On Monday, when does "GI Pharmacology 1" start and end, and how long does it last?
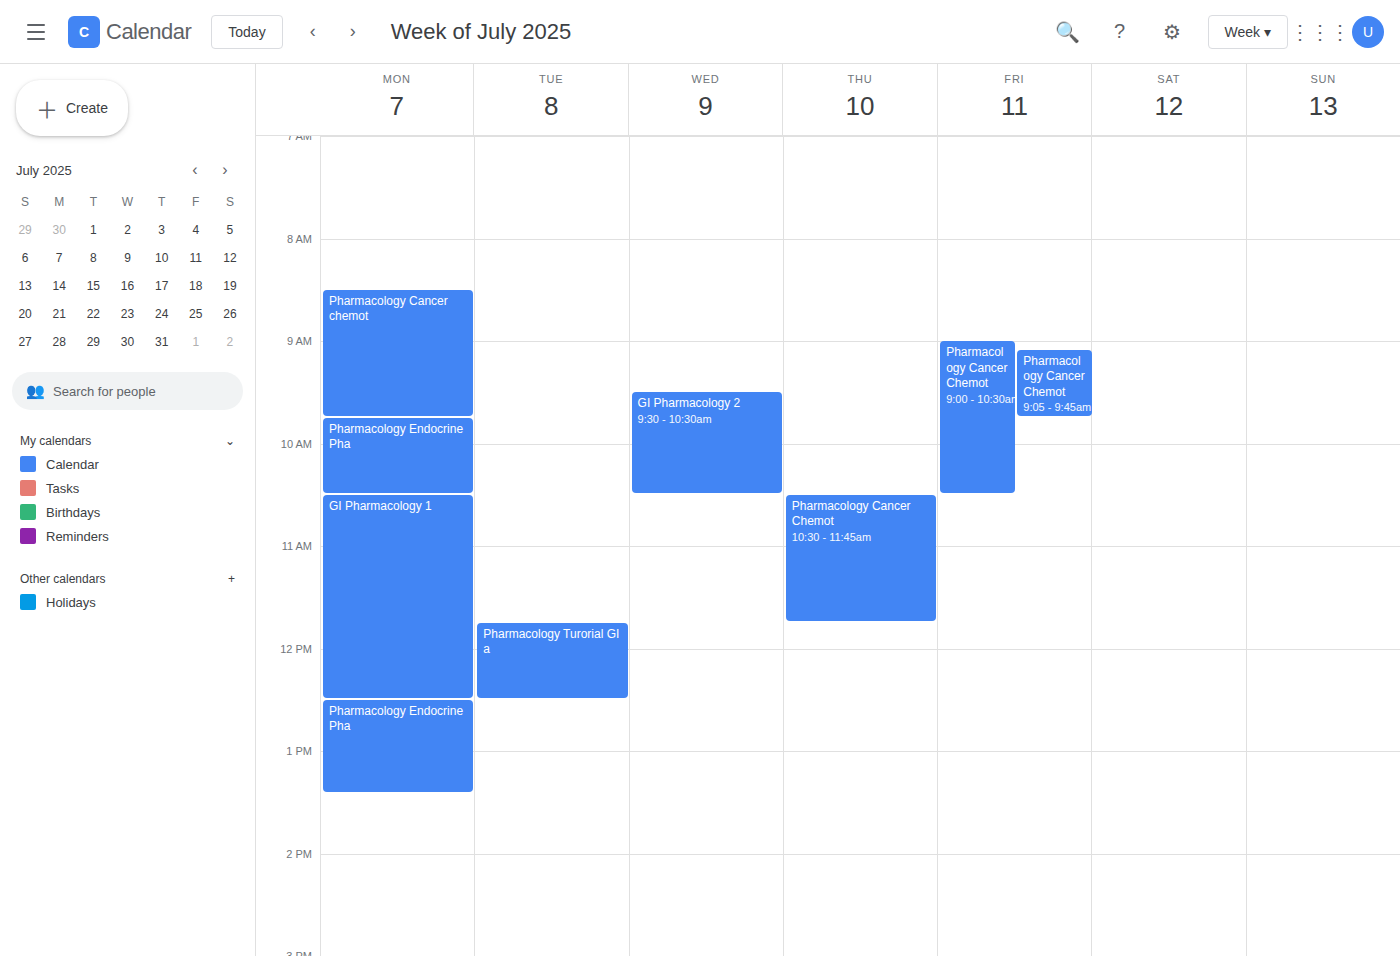
10:30 AM to 12:30 PM, 2 hours